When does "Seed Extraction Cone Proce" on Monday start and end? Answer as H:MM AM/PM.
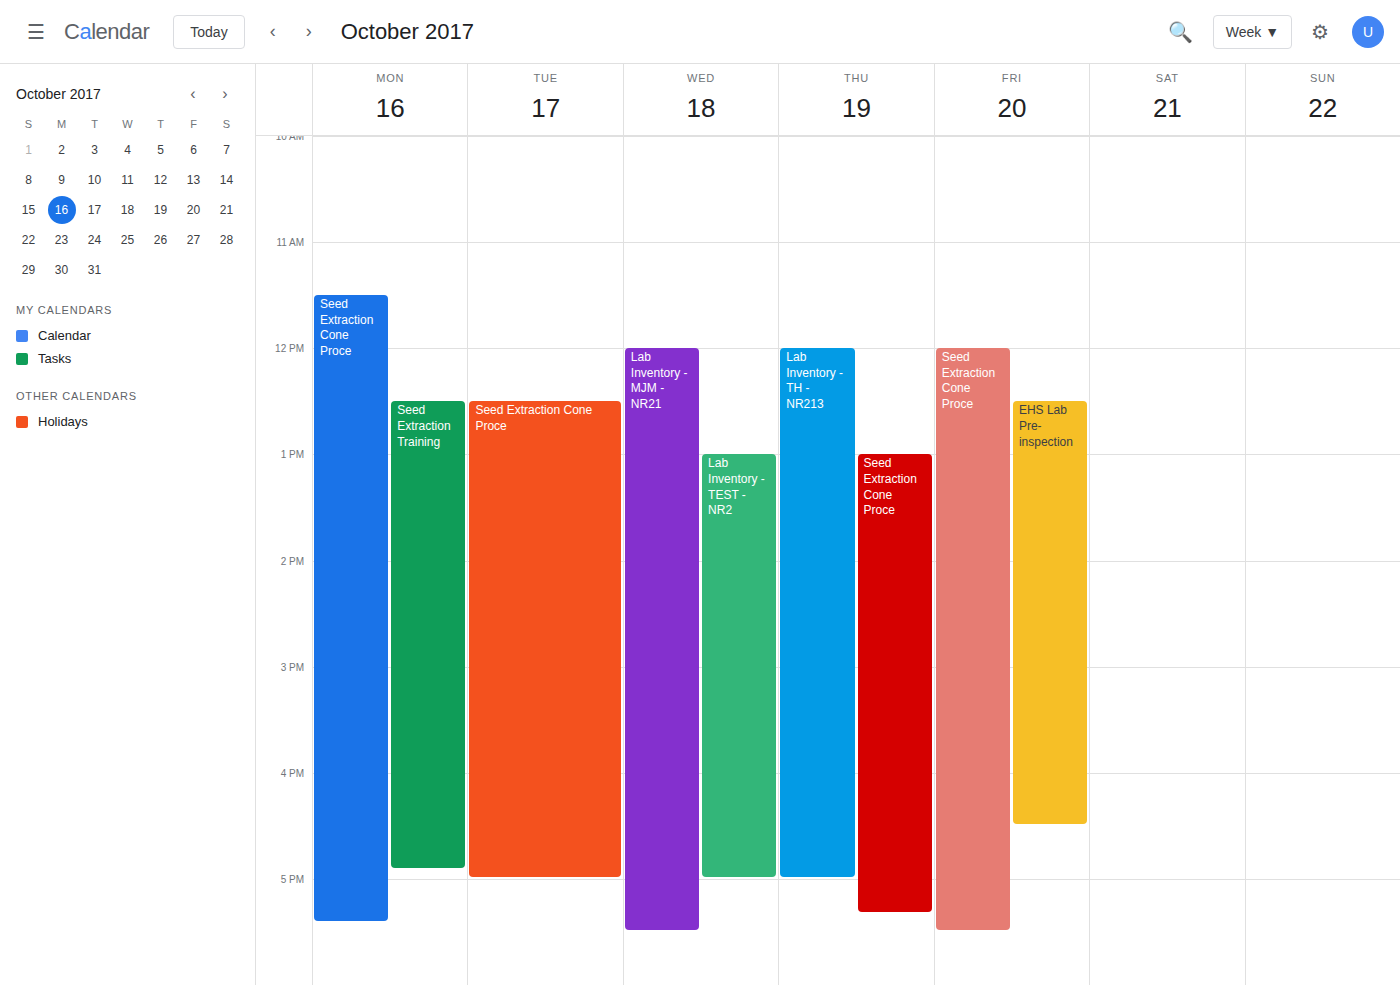
11:30 AM to 5:25 PM